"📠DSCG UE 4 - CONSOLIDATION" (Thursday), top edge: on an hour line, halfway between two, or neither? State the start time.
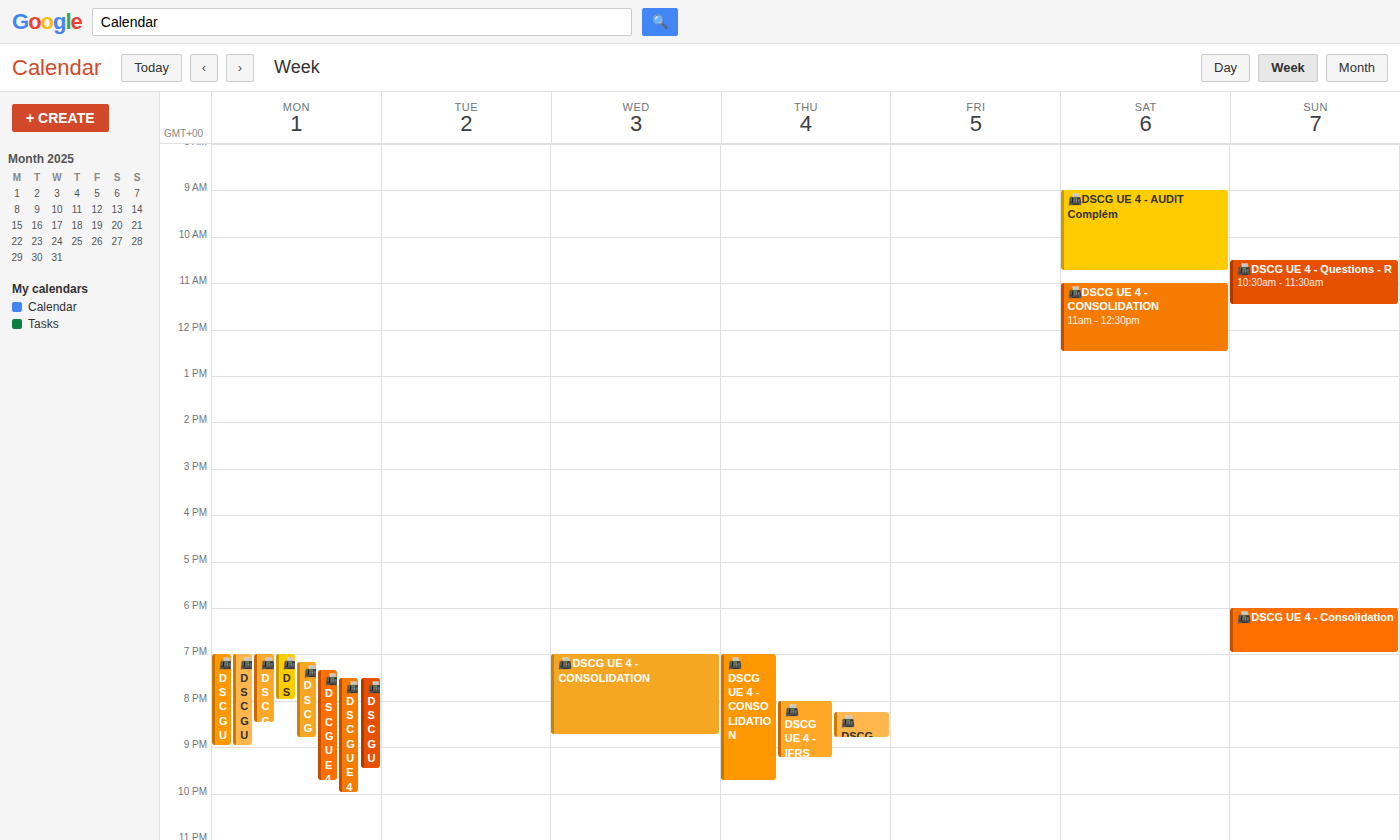
7:00 PM -- exactly on the 7 PM line.